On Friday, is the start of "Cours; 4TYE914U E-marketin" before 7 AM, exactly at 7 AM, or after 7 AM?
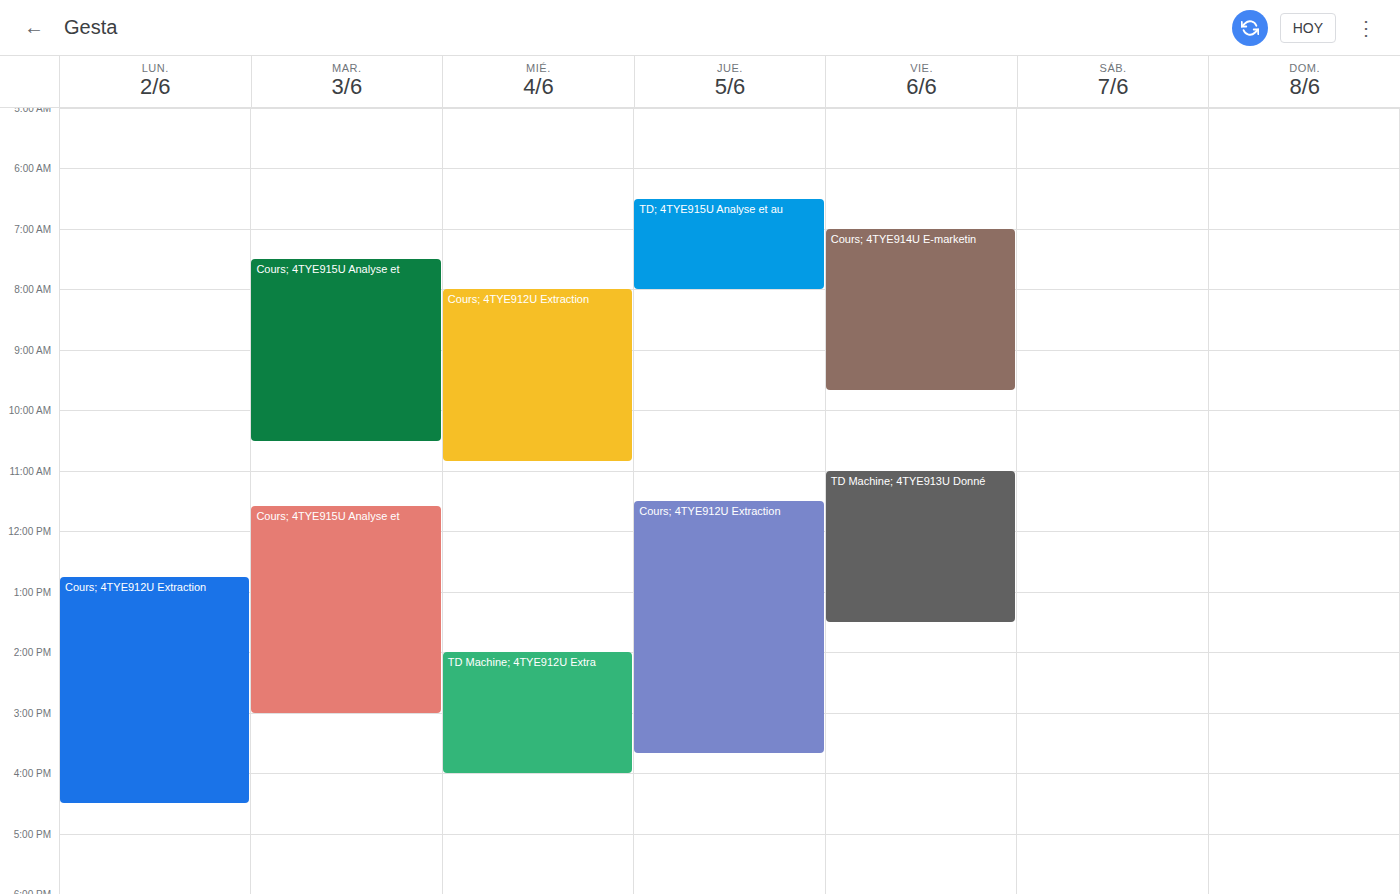
7:00 AM -- exactly at 7 AM, on the 7 AM line.